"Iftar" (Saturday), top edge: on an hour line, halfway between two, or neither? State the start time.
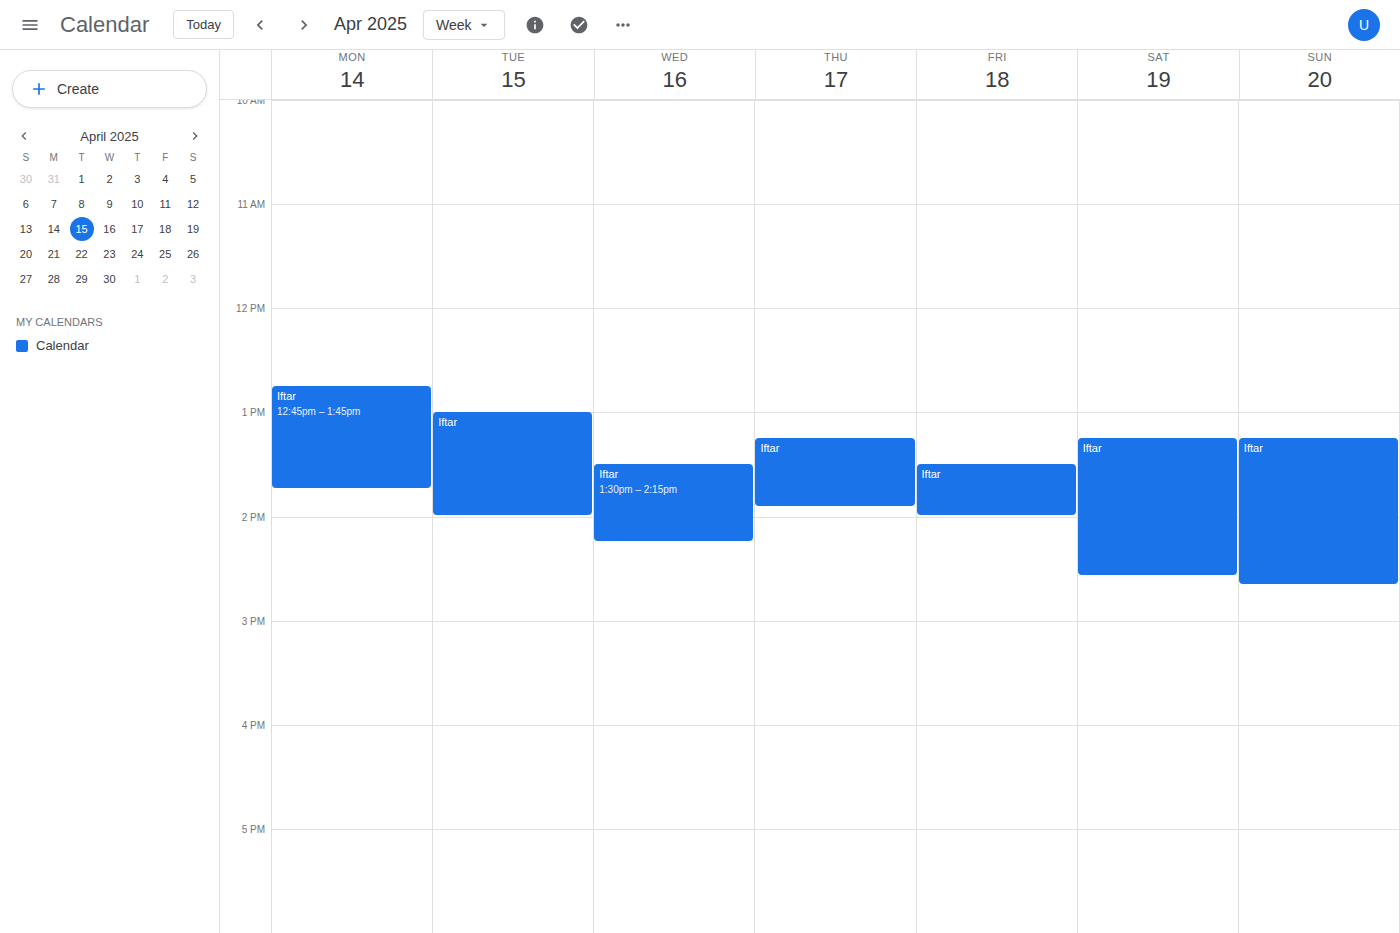
1:15 PM -- neither: a quarter of the way from the 1 PM line to the 2 PM line.